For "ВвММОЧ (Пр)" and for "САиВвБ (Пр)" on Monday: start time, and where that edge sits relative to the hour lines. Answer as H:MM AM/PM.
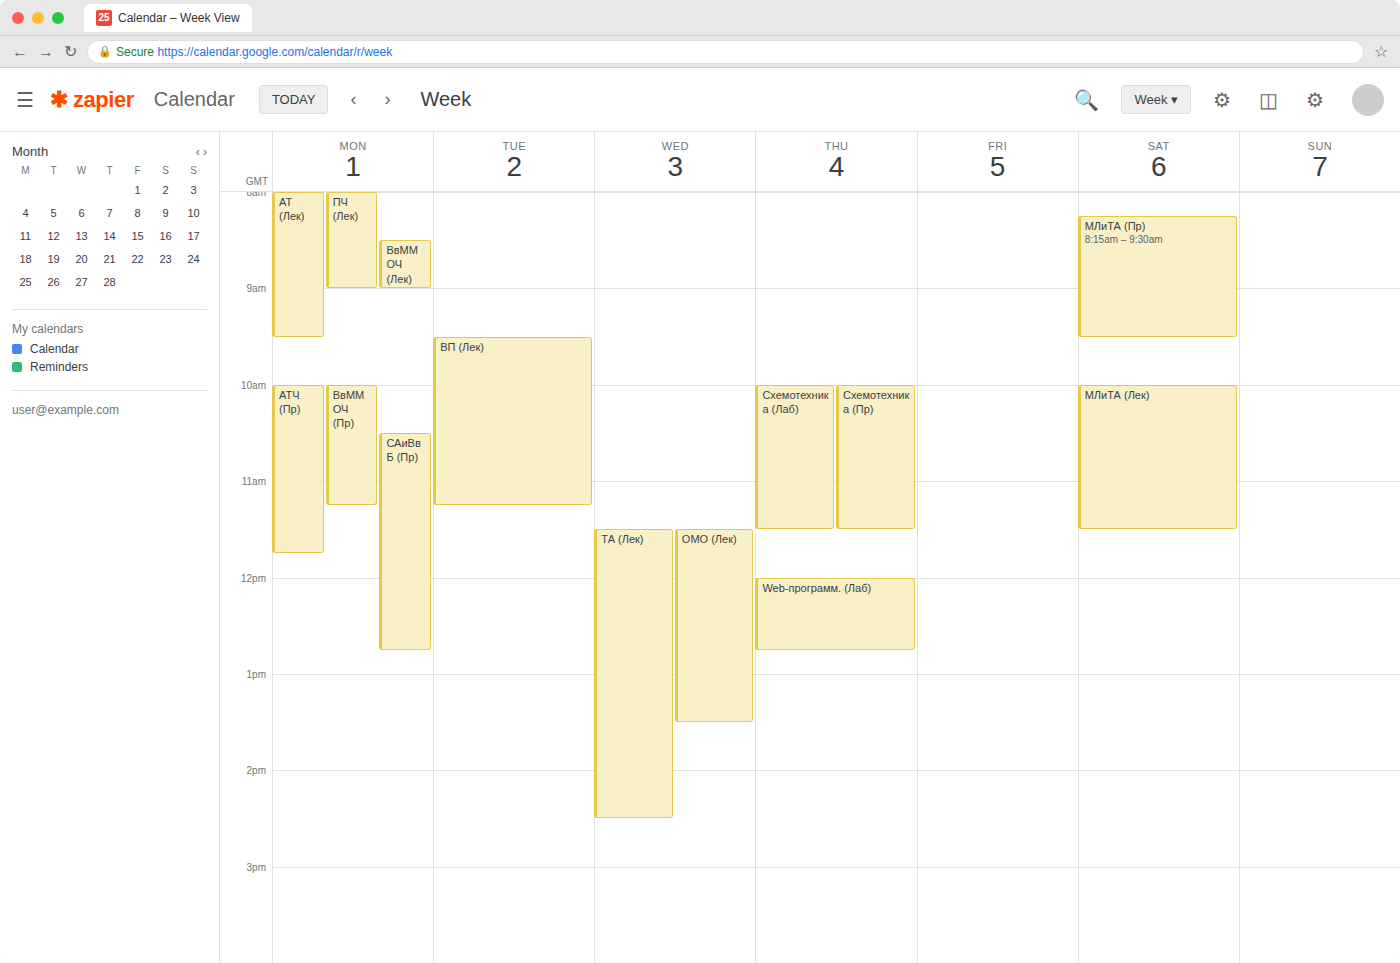
"ВвММОЧ (Пр)": 10:00 AM, exactly on the 10 AM line. "САиВвБ (Пр)": 10:30 AM, halfway between the 10 AM and 11 AM lines.